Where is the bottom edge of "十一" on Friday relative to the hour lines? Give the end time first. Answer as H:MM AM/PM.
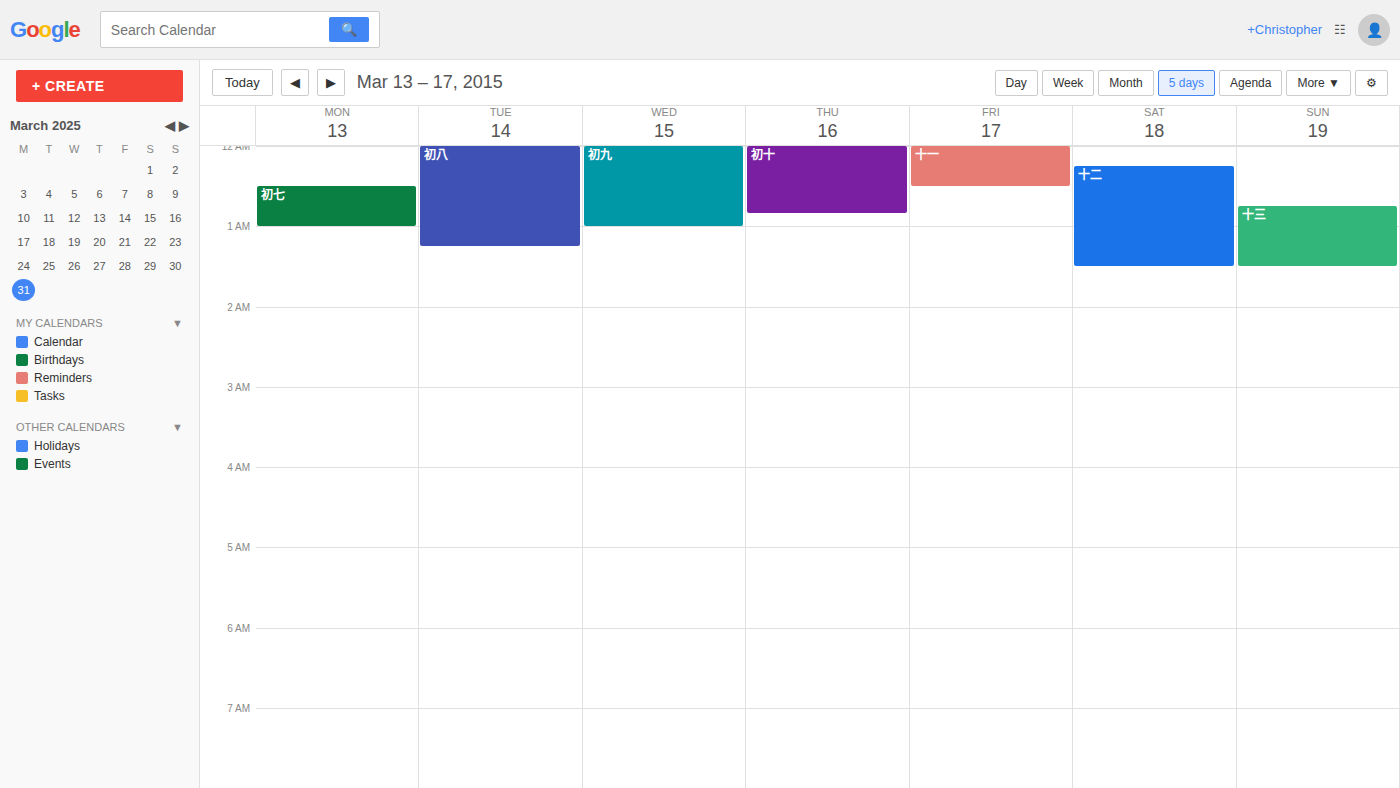
12:30 AM -- halfway between the 12 AM and 1 AM lines.